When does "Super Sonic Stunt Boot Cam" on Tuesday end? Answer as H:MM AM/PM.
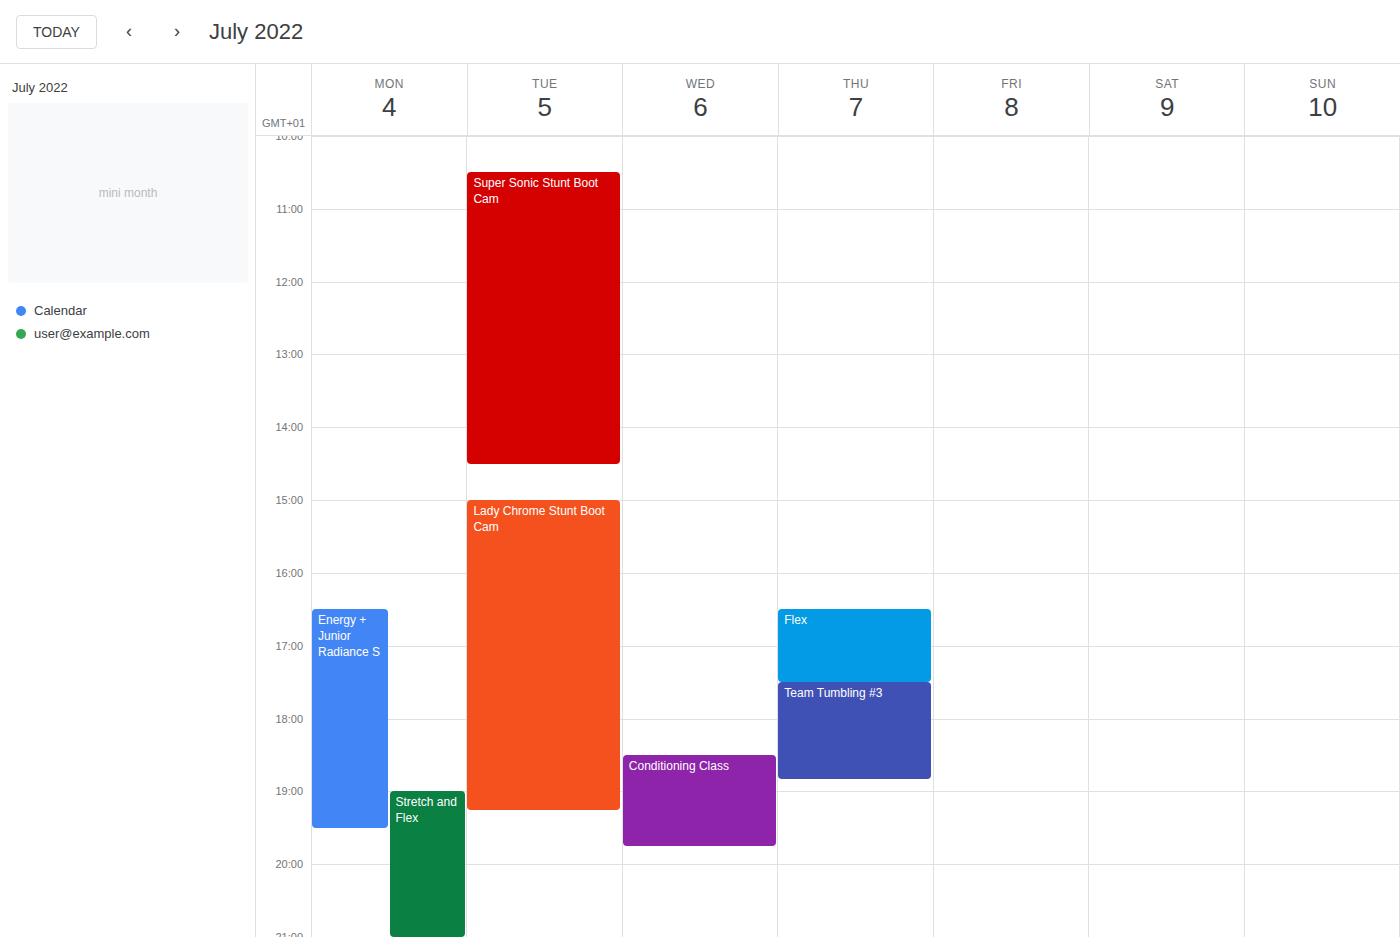
2:30 PM